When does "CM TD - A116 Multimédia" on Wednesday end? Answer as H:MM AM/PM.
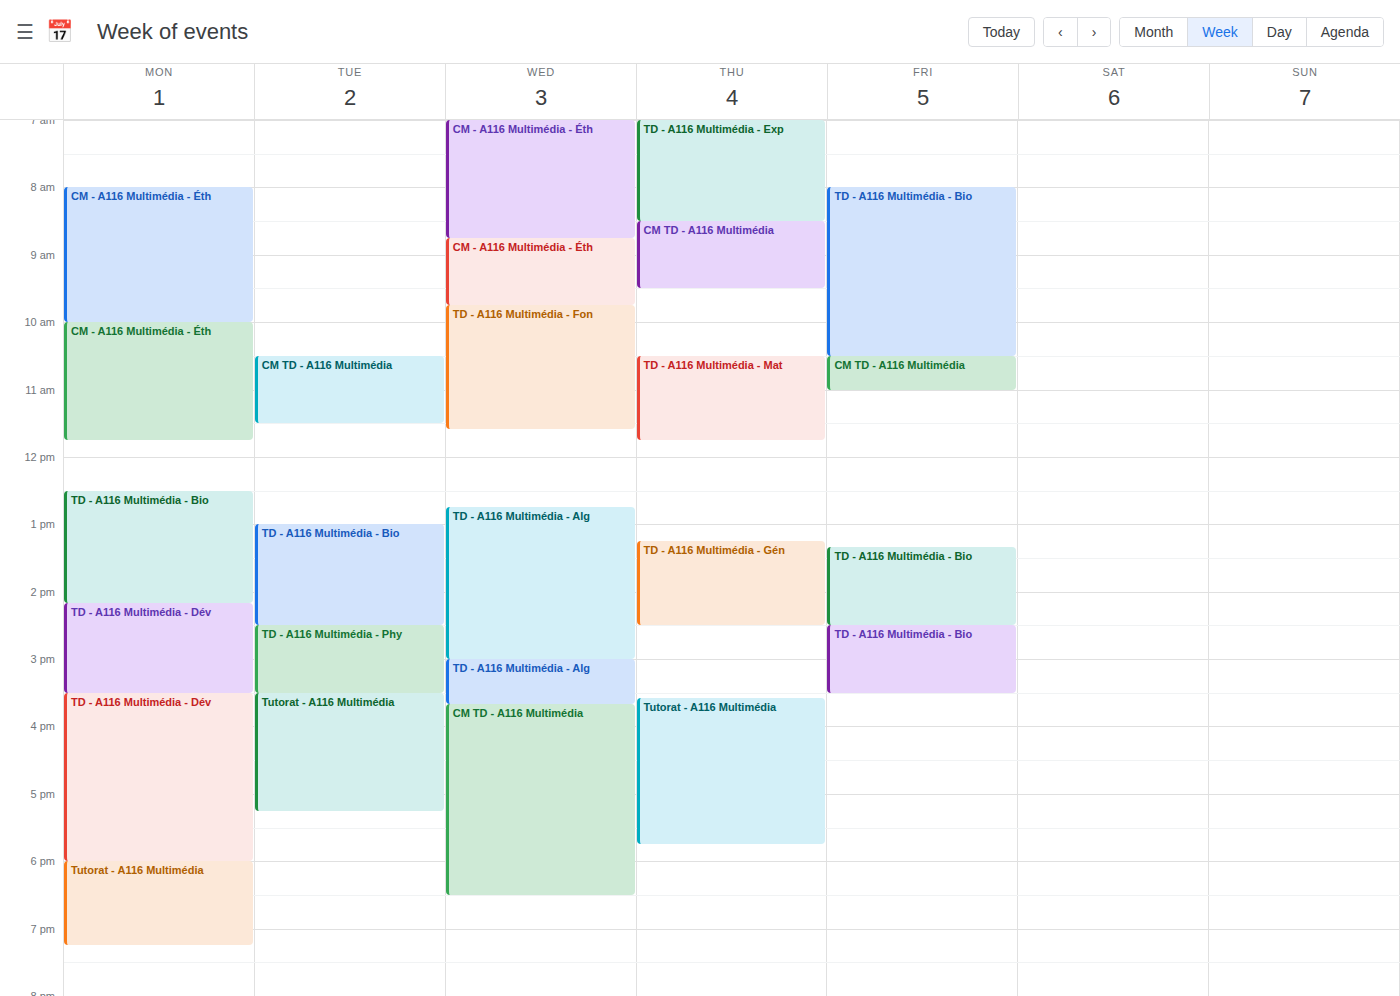
6:30 PM